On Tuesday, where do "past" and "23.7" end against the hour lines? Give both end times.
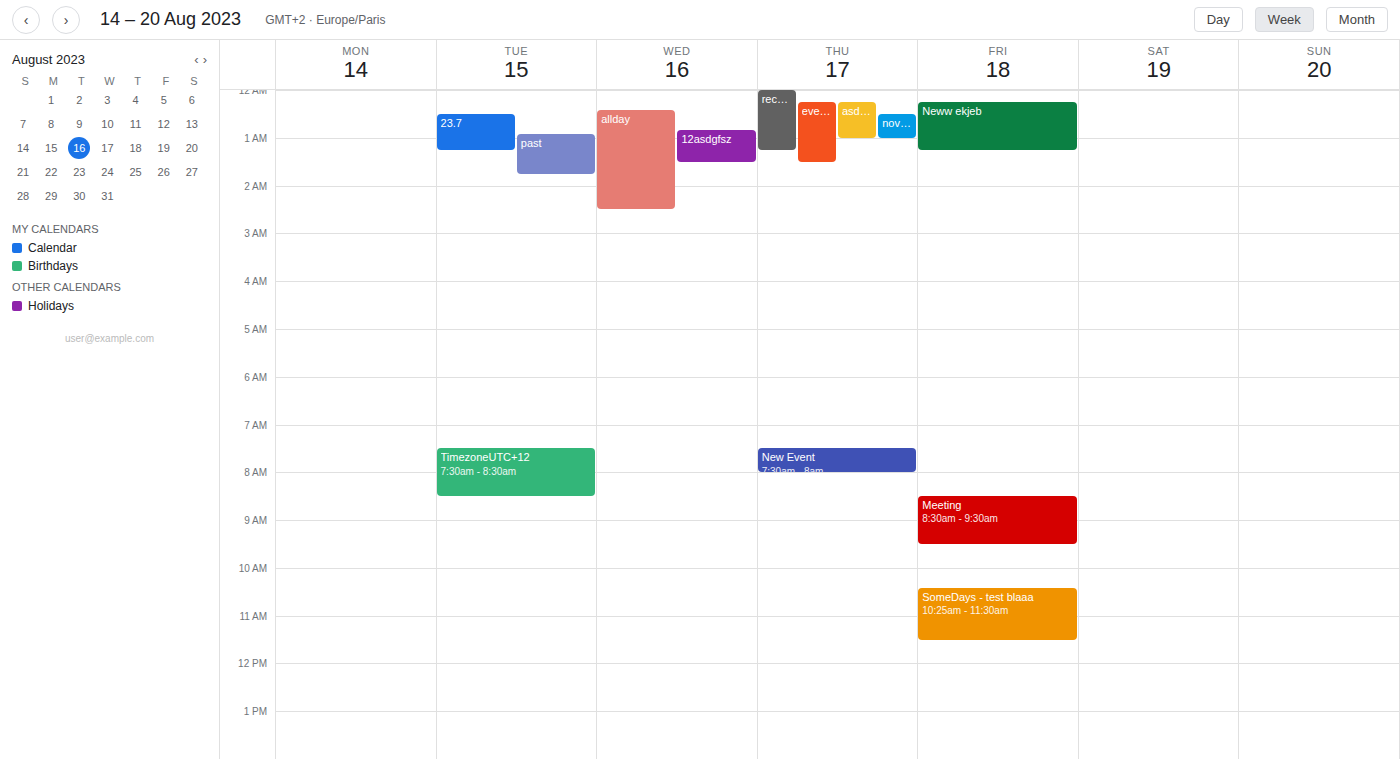
"past": 1:45 AM, neither: three quarters of the way from the 1 AM line to the 2 AM line. "23.7": 1:15 AM, neither: a quarter of the way from the 1 AM line to the 2 AM line.